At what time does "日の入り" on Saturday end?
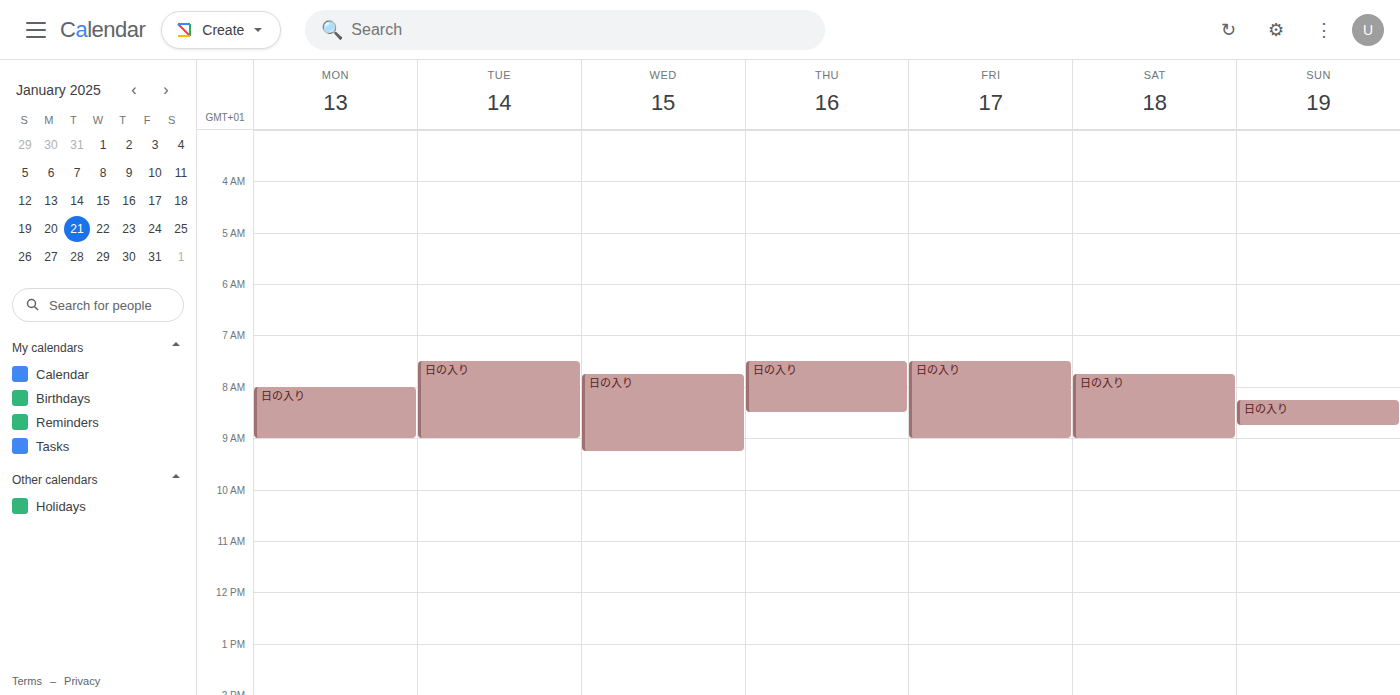
9:00 AM